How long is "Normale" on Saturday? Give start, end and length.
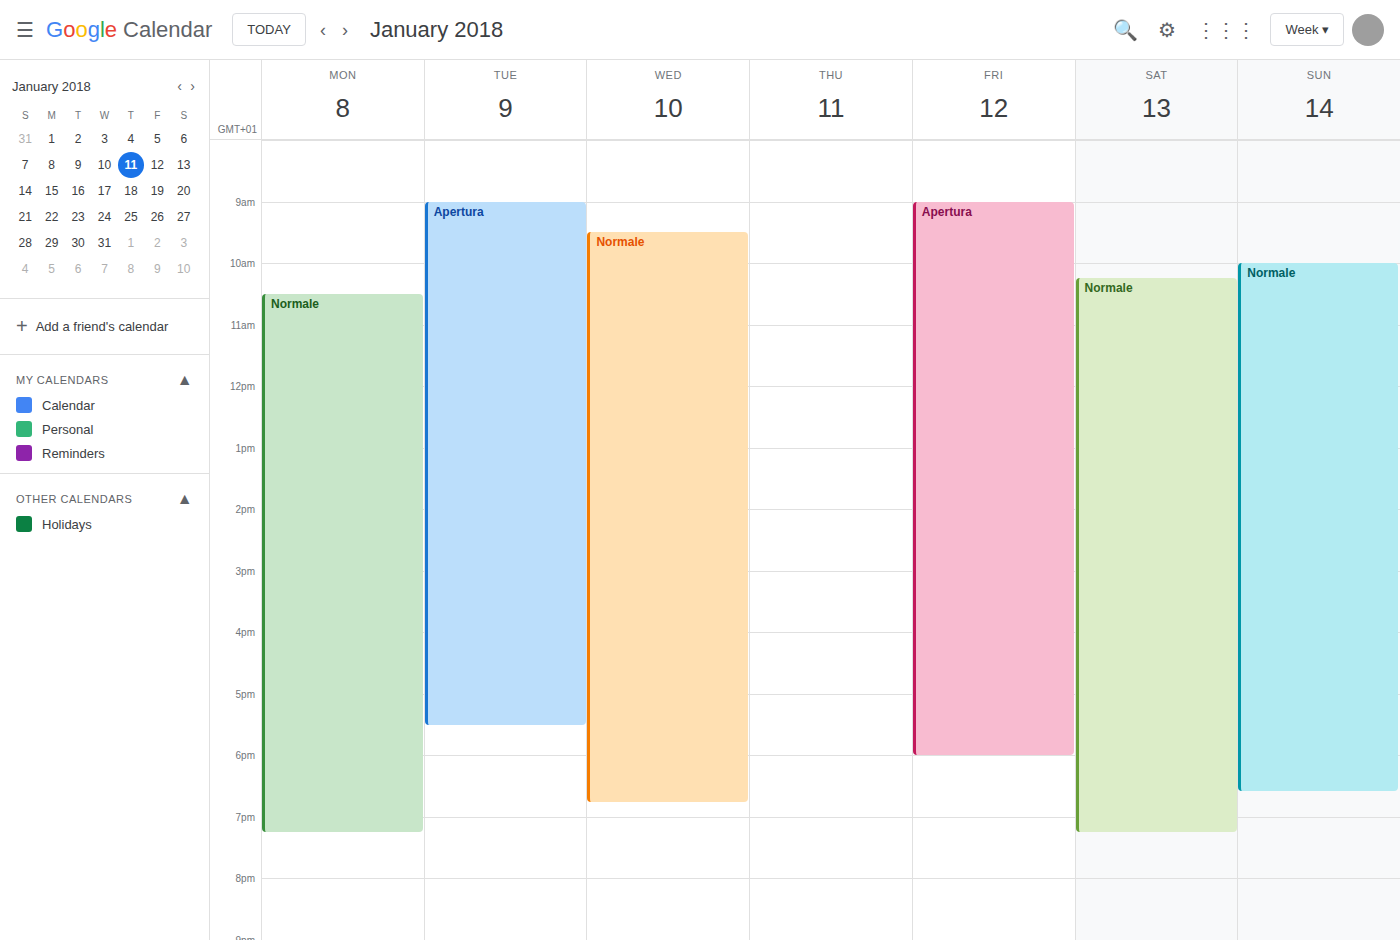
10:15 AM to 7:15 PM, 9 hours